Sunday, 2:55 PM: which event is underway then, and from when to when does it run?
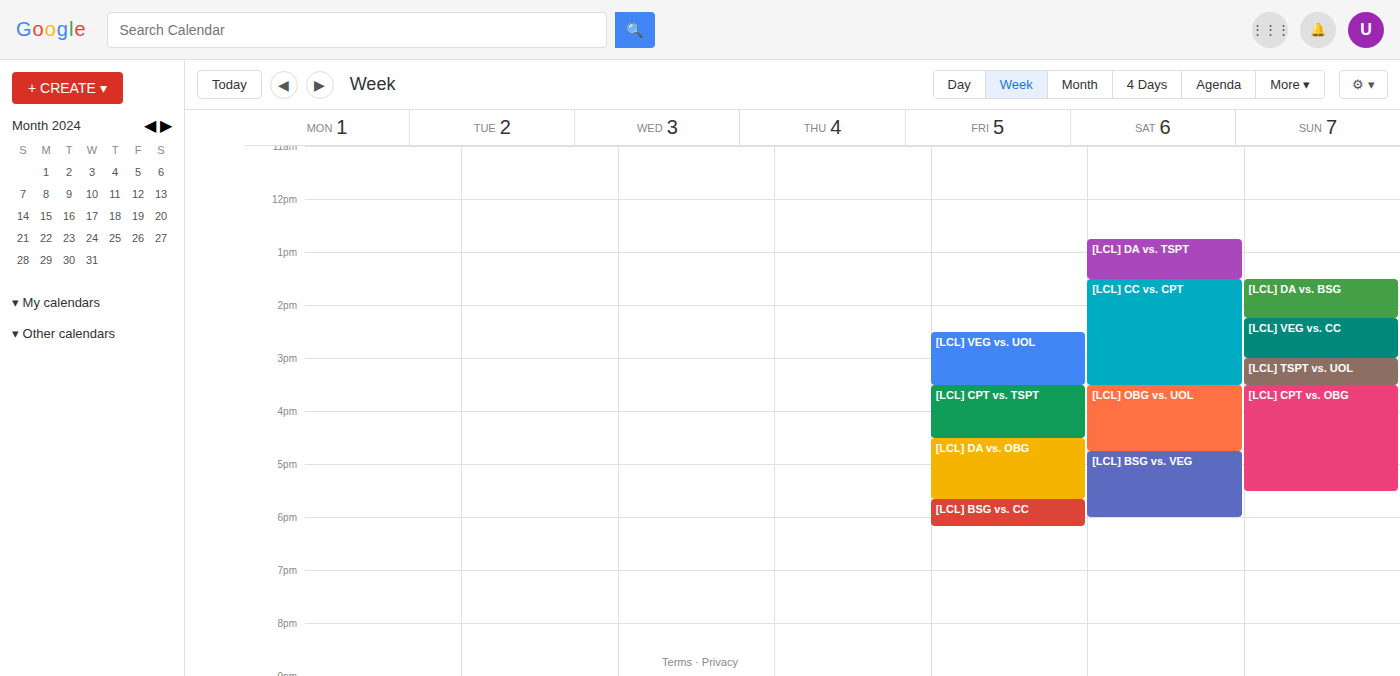
"[LCL] VEG vs. CC", 2:15 PM to 3:00 PM